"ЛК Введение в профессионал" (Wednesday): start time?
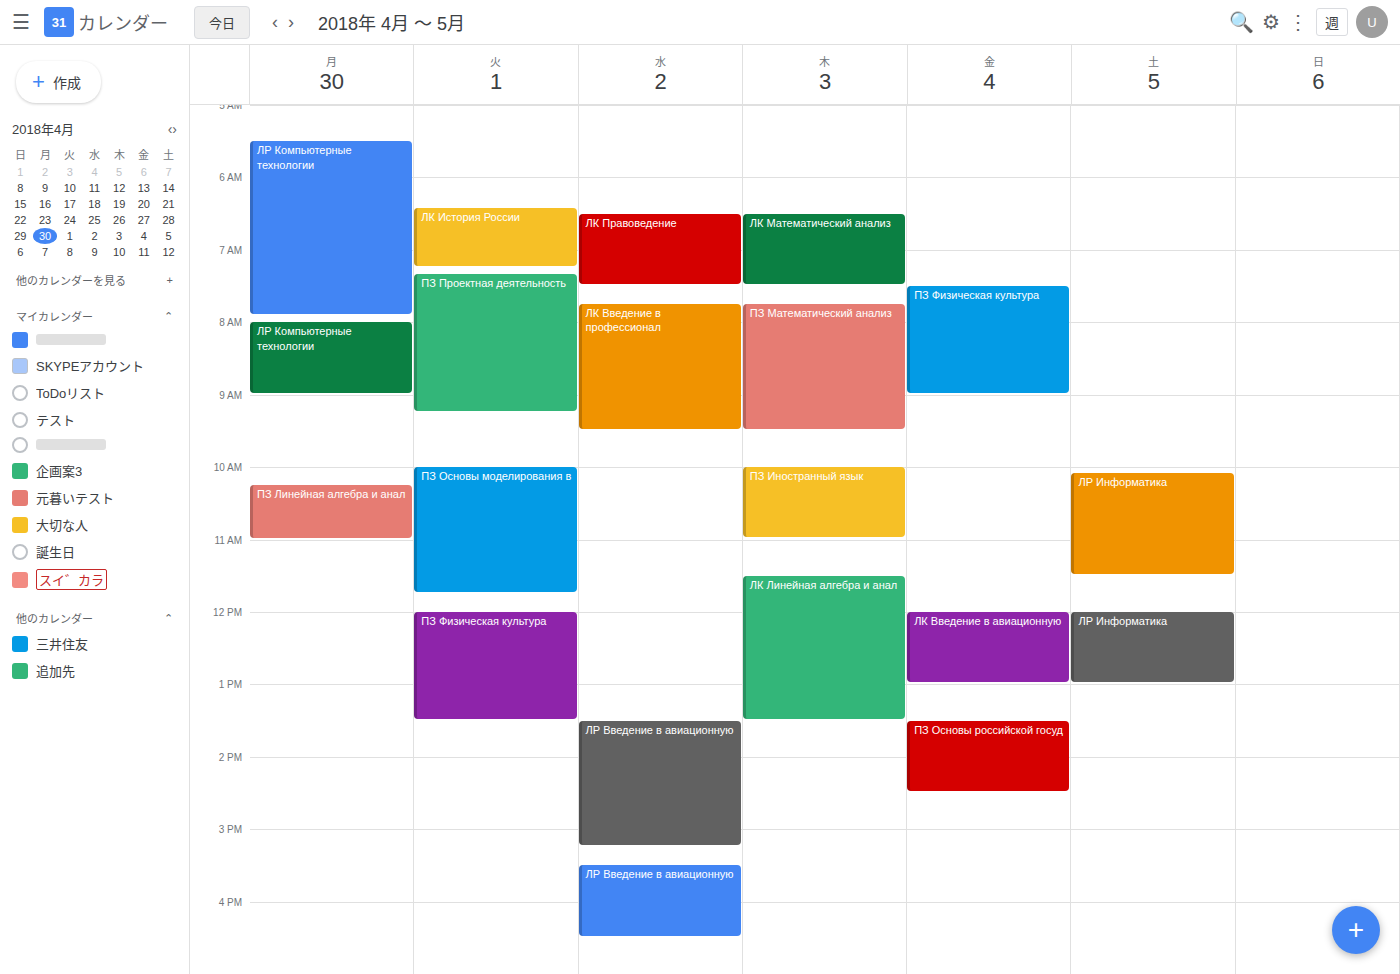
07:45